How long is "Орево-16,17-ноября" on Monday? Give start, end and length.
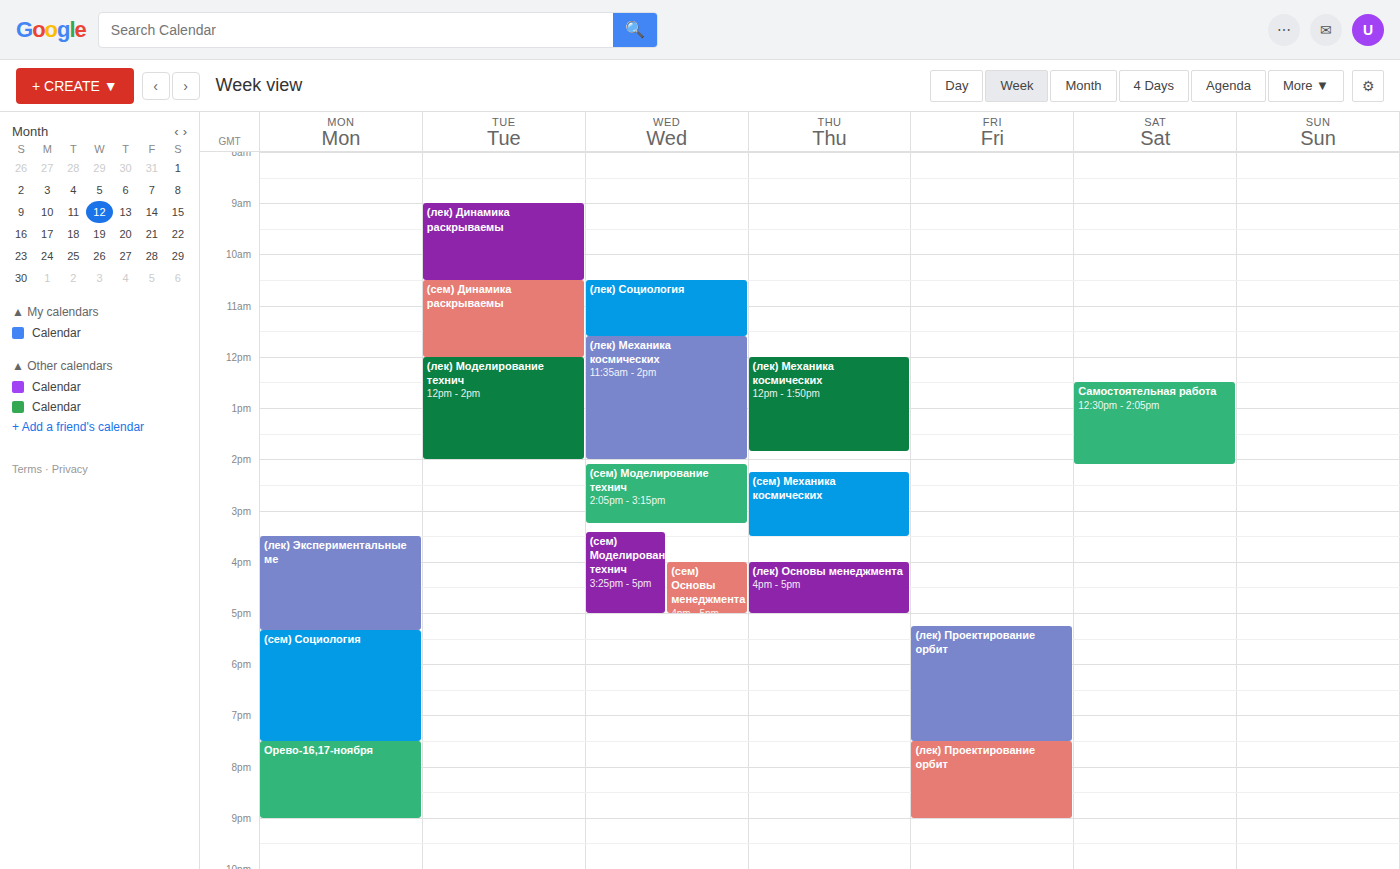
7:30 PM to 9:00 PM, 1 hour 30 minutes